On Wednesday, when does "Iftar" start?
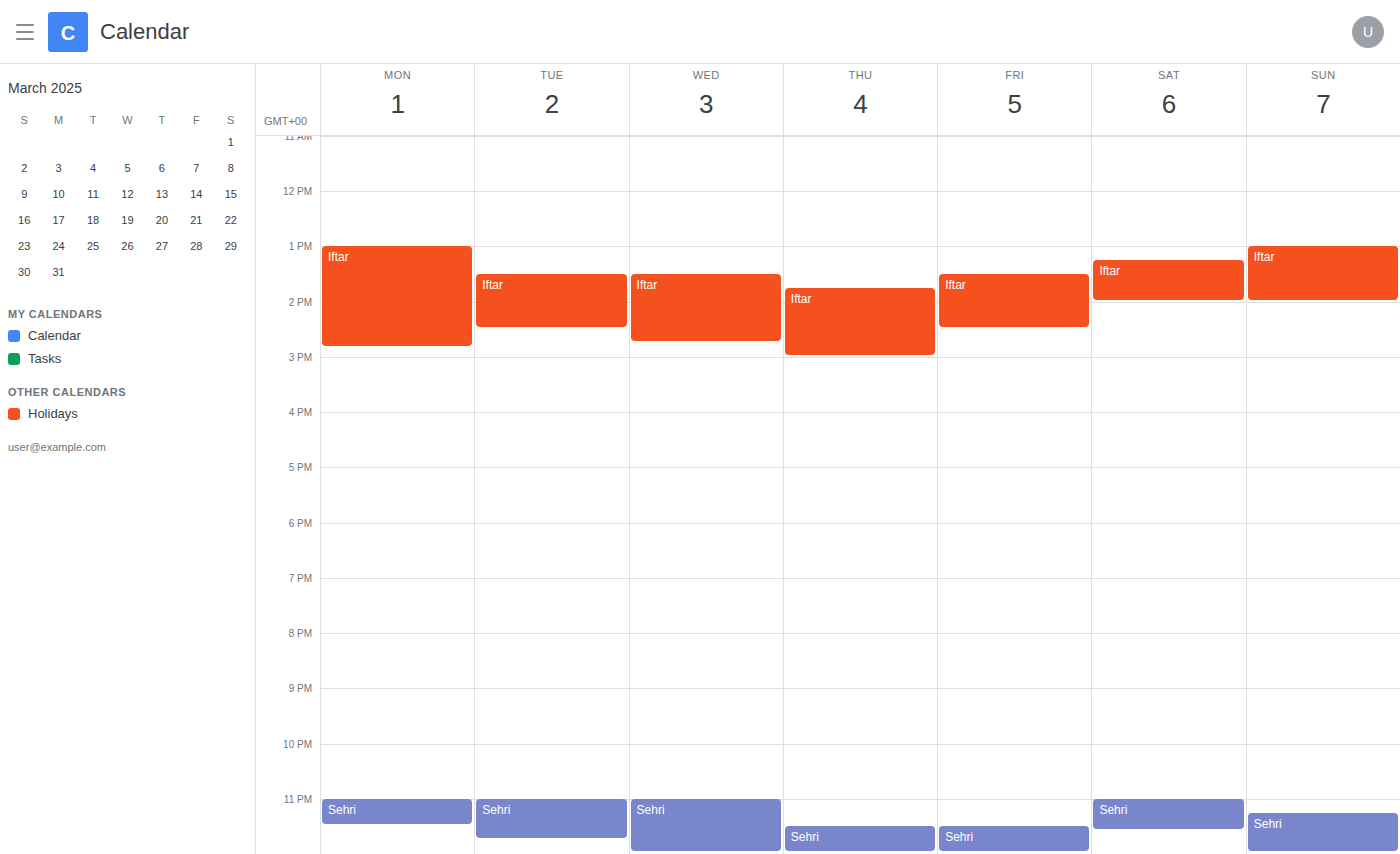
1:30 PM